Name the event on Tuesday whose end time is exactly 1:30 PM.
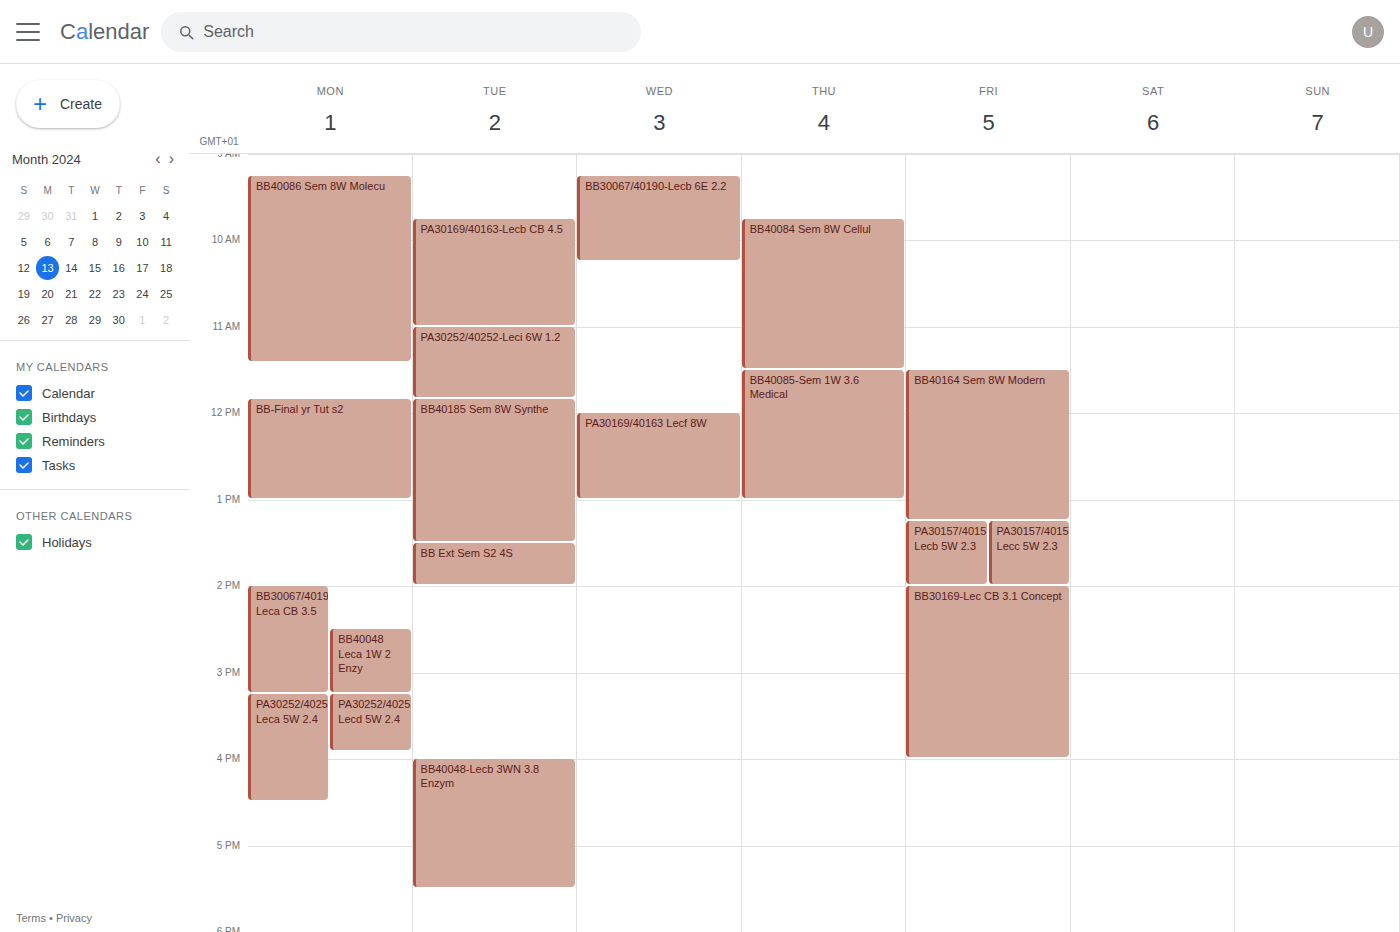
"BB40185 Sem 8W Synthe"